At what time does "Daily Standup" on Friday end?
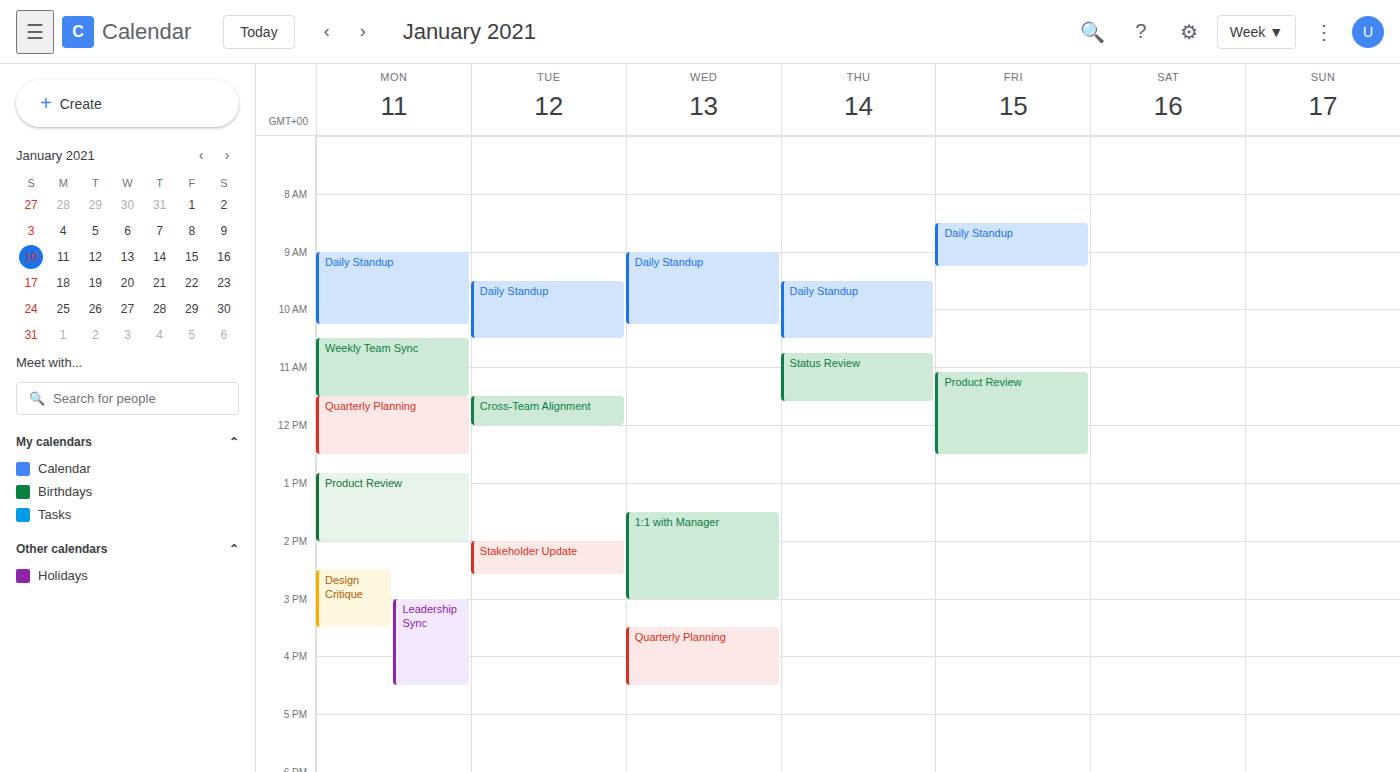
9:15 AM